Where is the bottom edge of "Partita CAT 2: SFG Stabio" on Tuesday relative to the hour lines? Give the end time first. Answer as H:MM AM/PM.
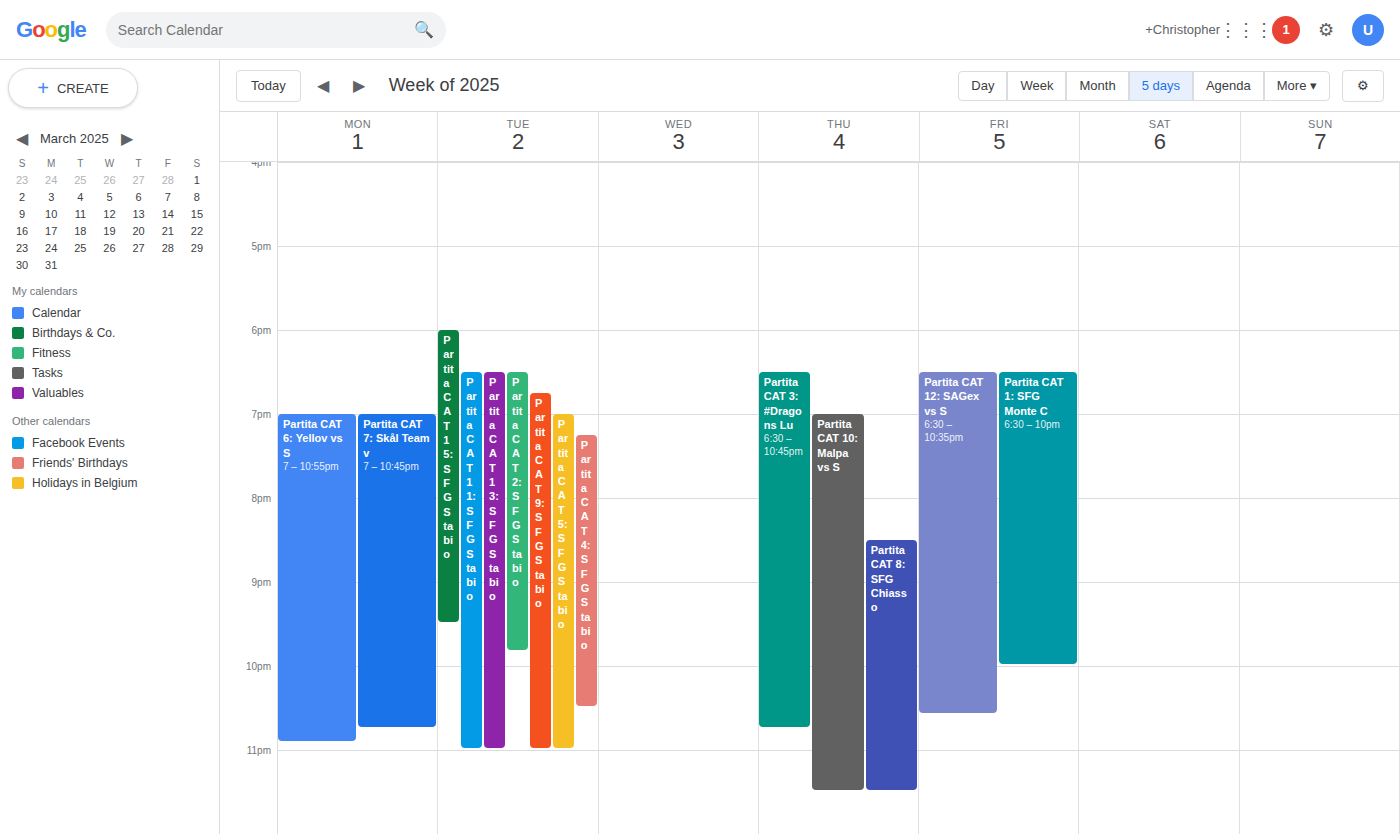
9:50 PM -- neither: 50 minutes below the 9 PM line and 10 minutes above the 10 PM line.